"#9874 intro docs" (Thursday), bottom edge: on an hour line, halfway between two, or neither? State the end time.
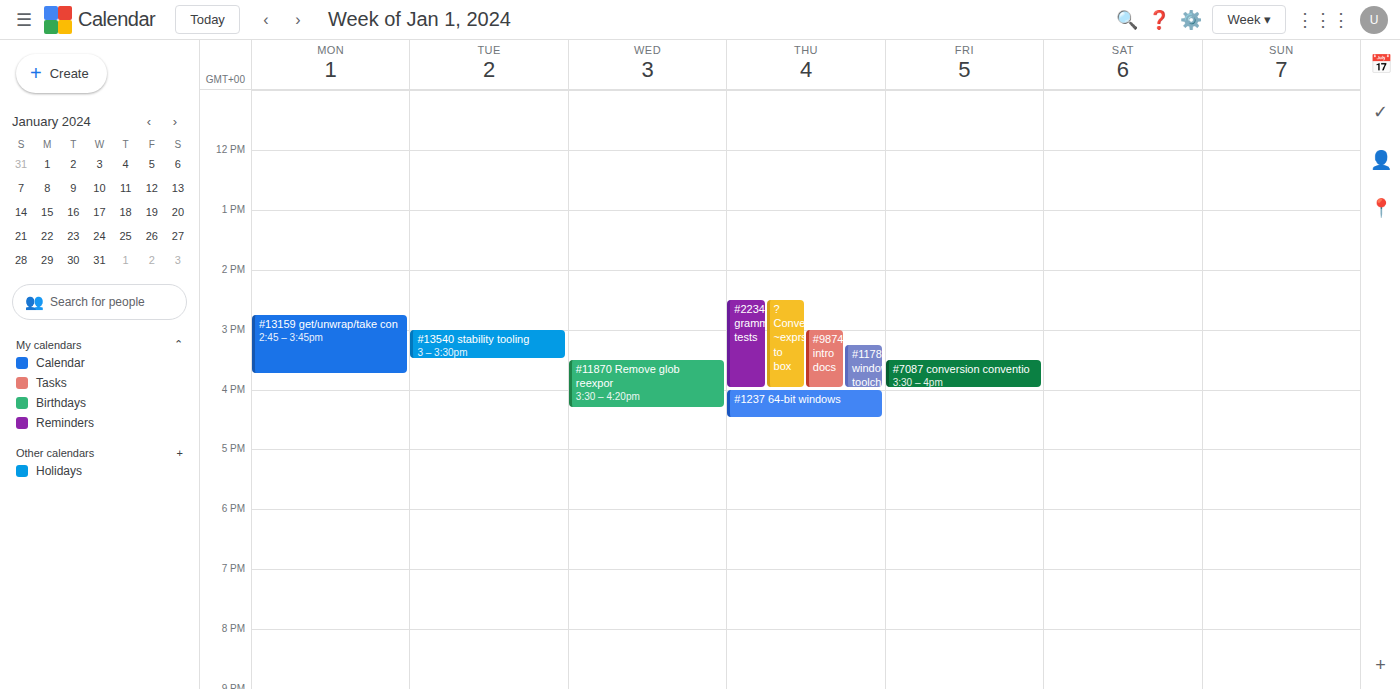
4:00 PM -- exactly on the 4 PM line.